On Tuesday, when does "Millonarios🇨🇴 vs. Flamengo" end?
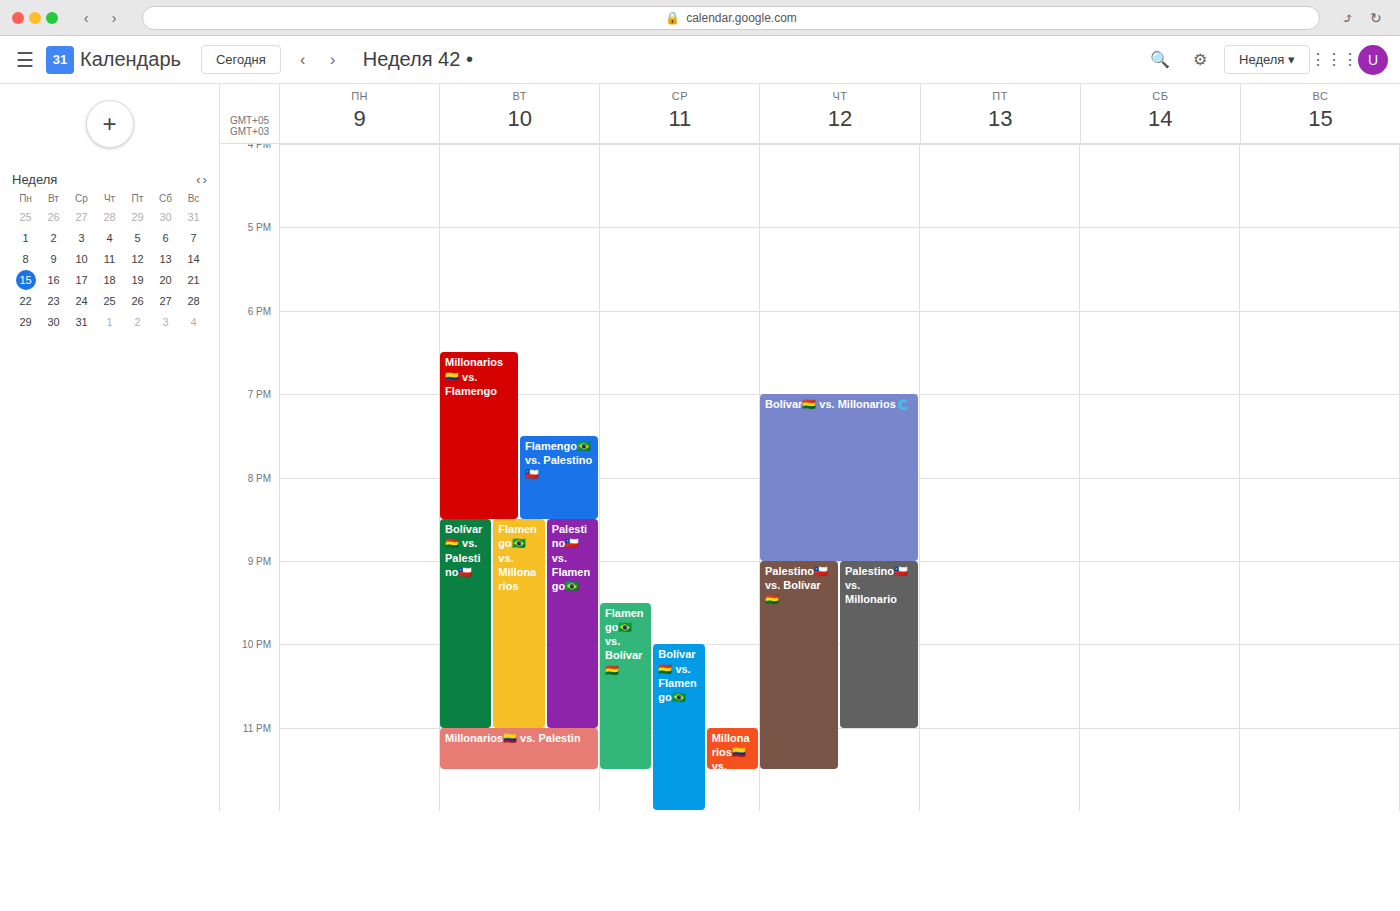
8:30 PM